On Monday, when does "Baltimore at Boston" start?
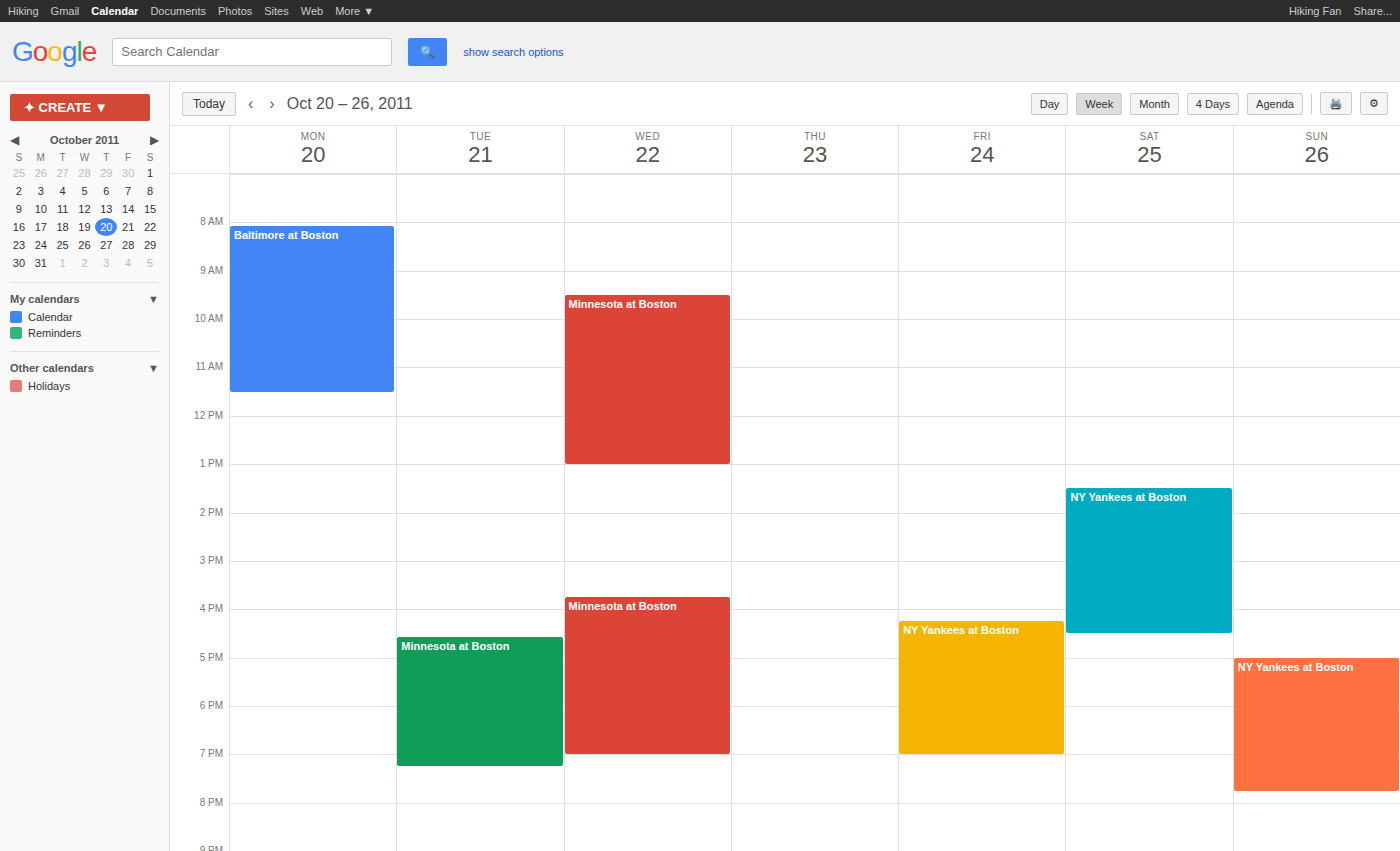
8:05 AM